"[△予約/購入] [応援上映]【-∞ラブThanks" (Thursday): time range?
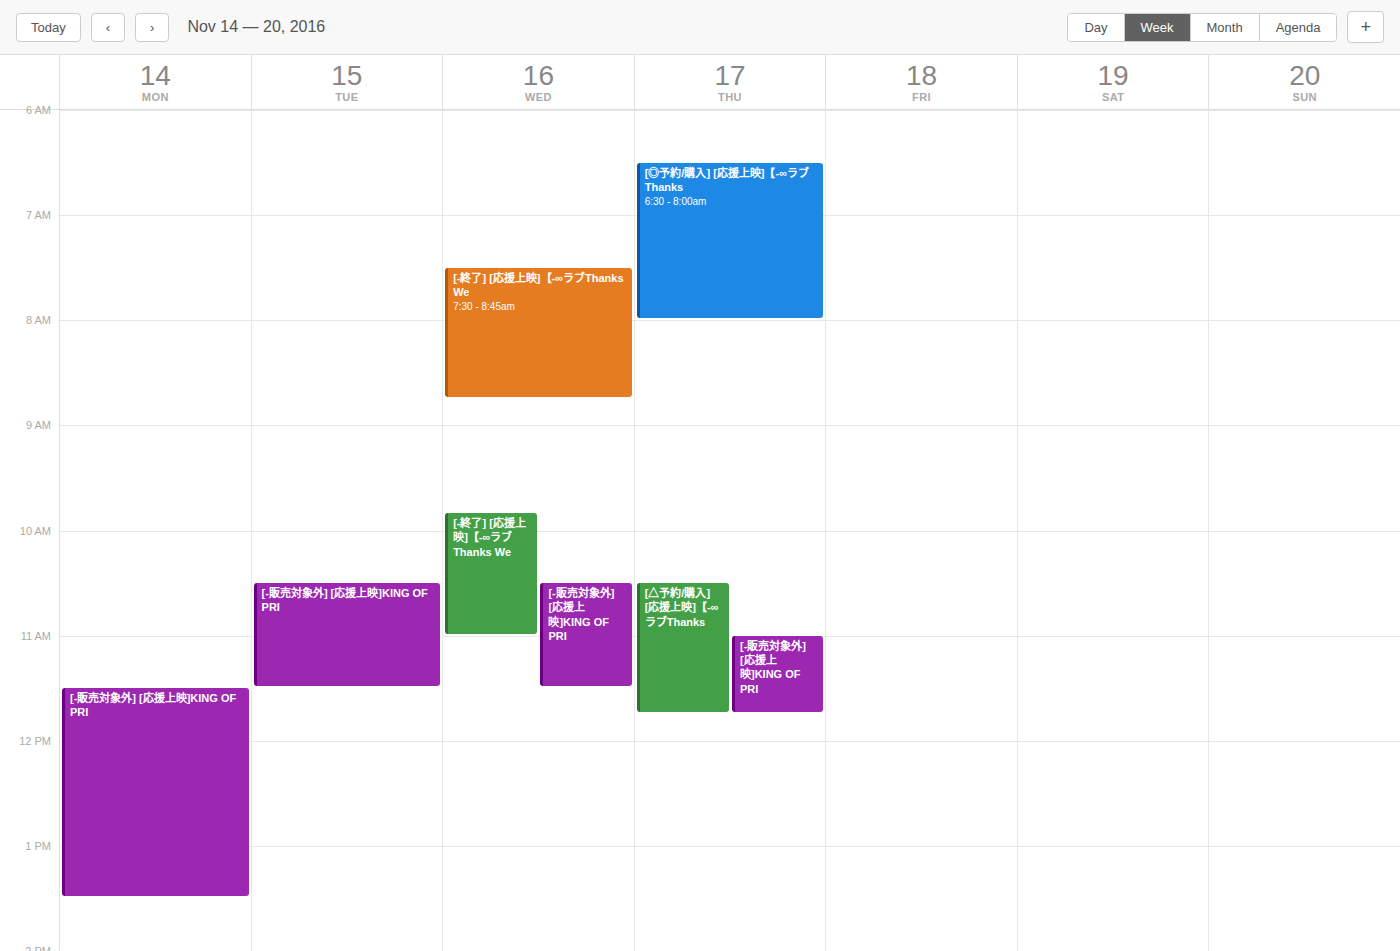
10:30 AM to 11:45 AM